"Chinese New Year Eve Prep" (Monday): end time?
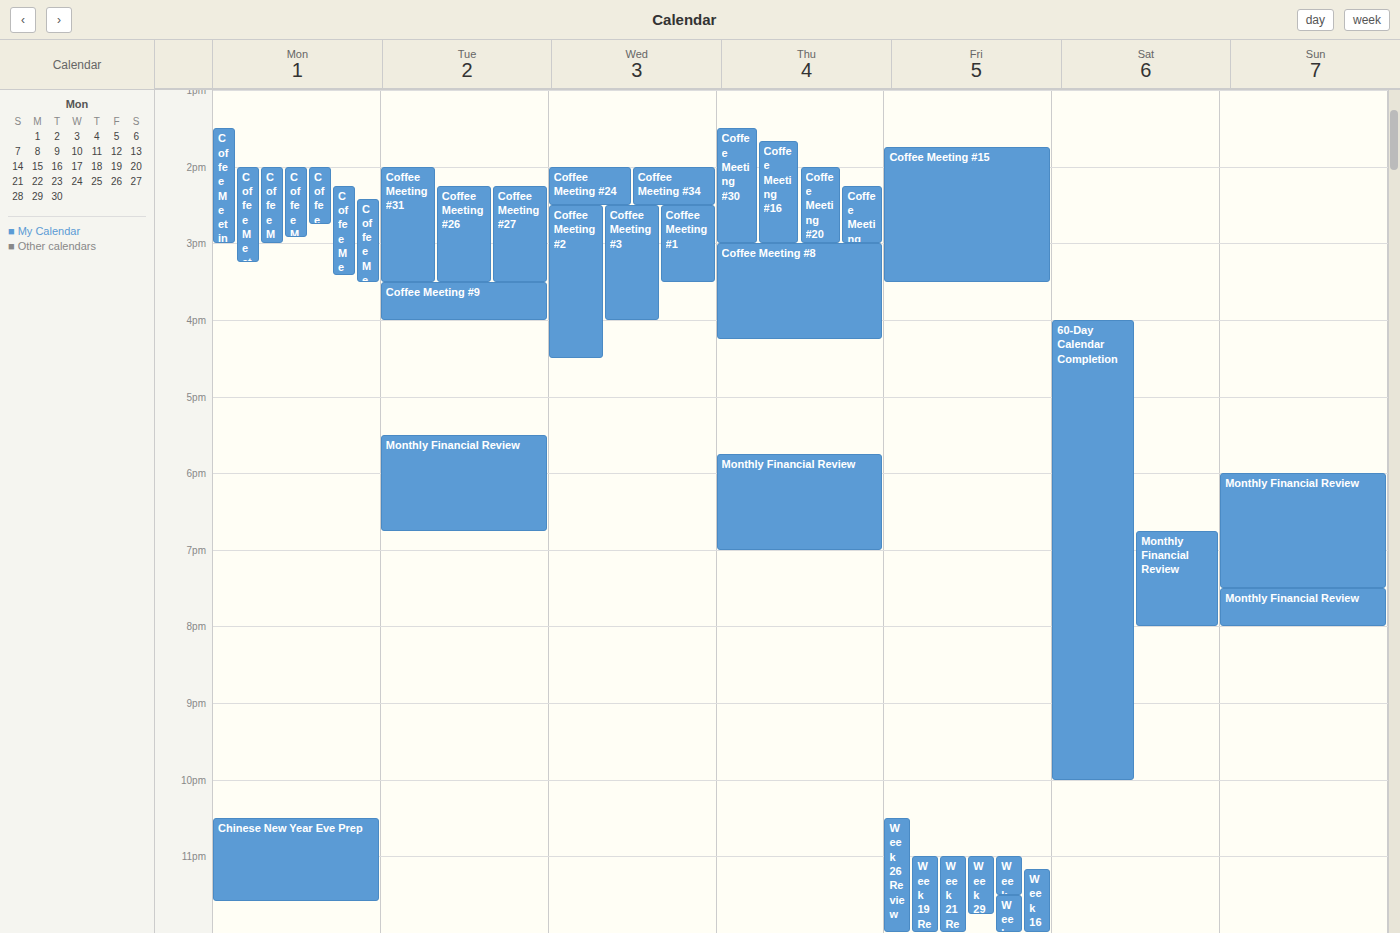
11:35 PM